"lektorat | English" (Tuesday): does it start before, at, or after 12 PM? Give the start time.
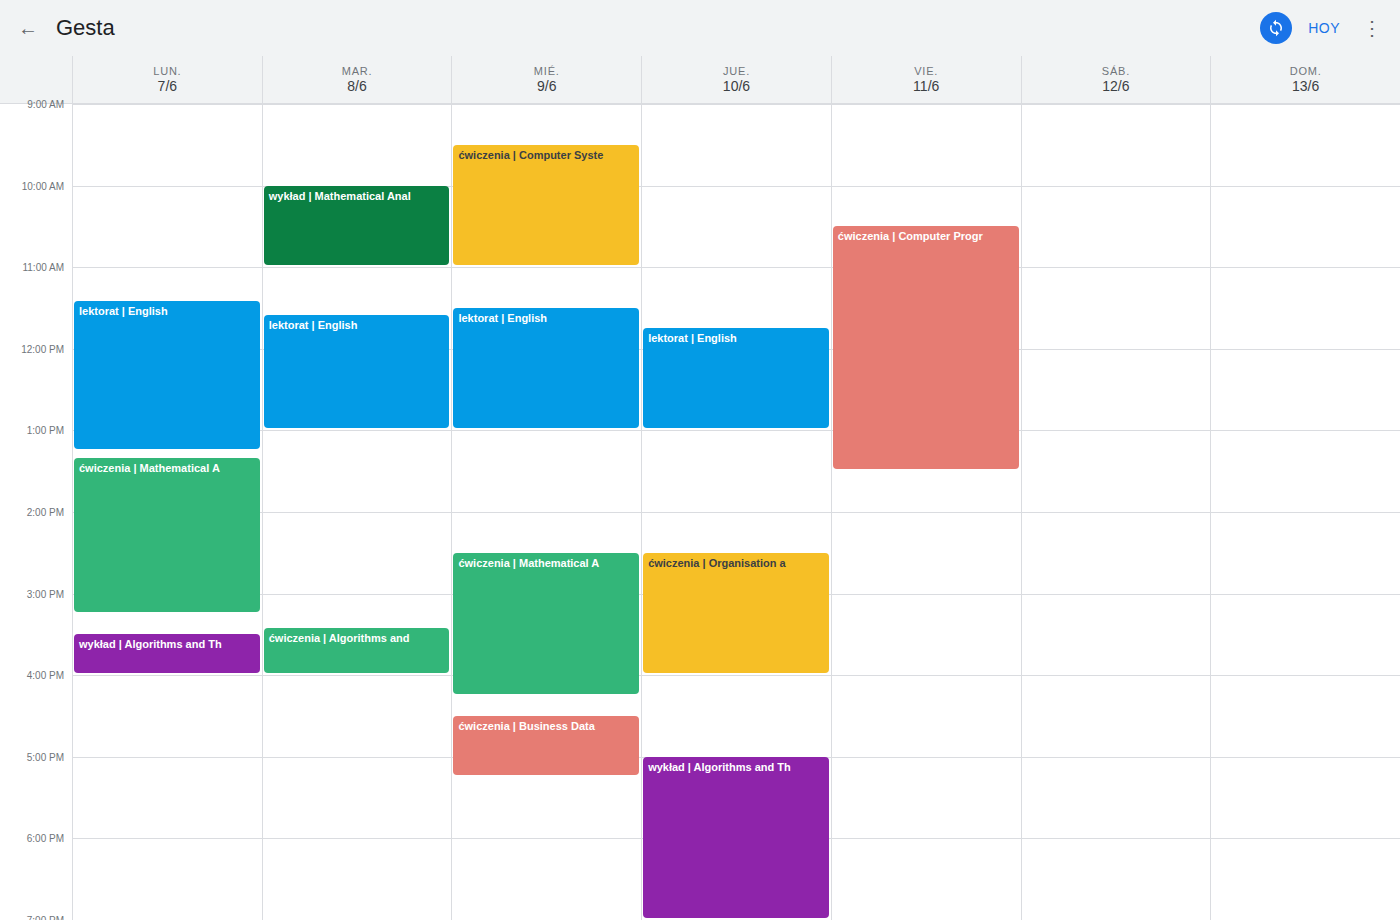
11:35 AM -- before 12 PM, 25 minutes above the 12 PM line.